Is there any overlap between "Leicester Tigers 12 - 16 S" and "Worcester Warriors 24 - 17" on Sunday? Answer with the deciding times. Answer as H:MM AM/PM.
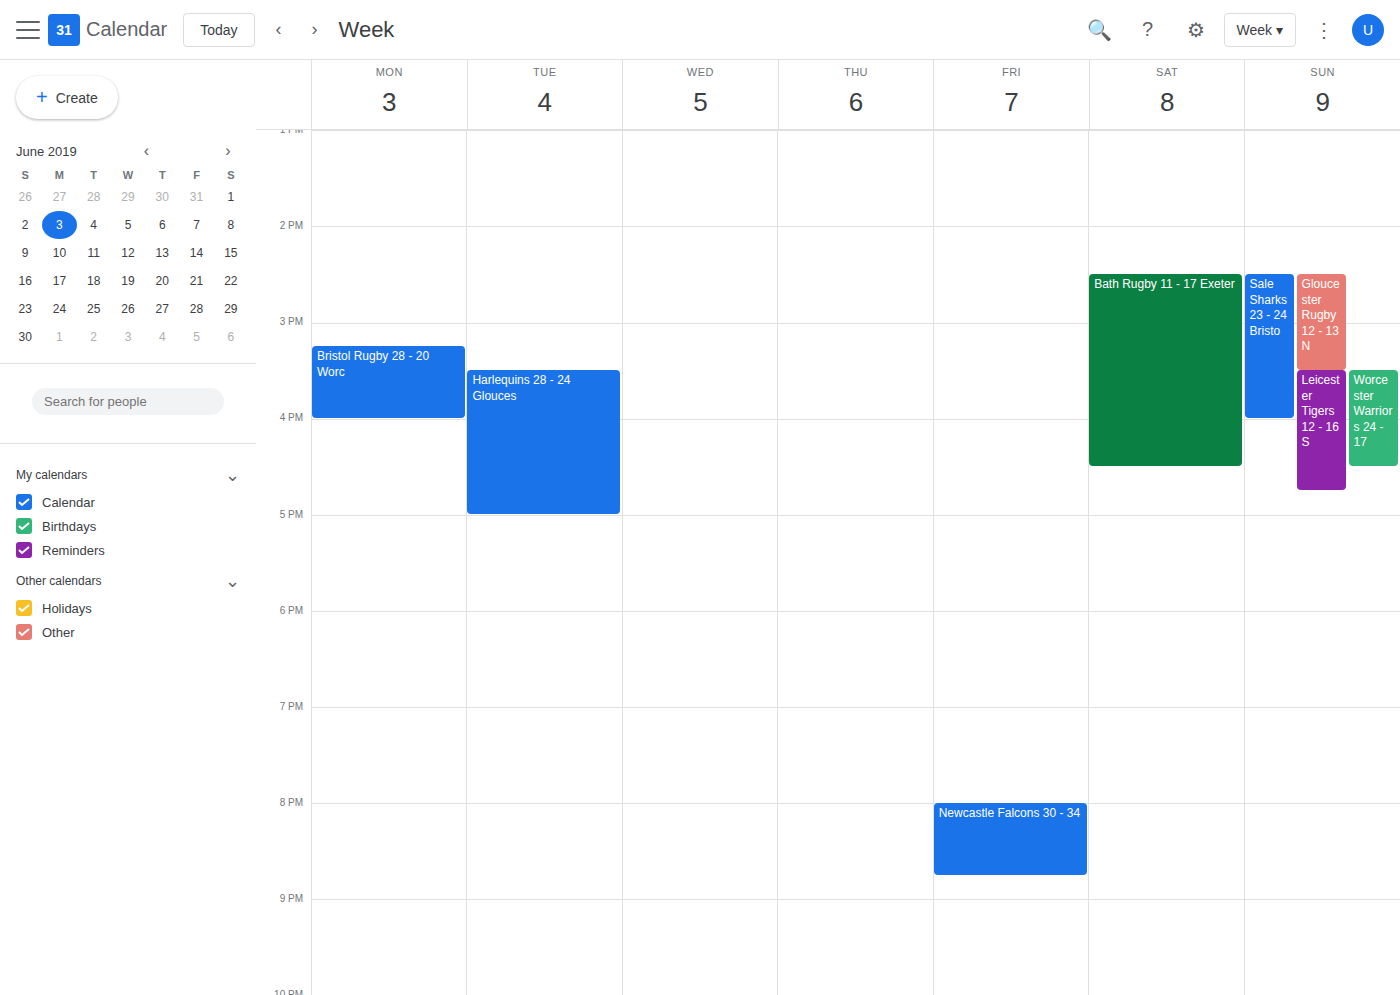
"Leicester Tigers 12 - 16 S" starts at 3:30 PM, before "Worcester Warriors 24 - 17" ends at 4:30 PM -- they overlap.